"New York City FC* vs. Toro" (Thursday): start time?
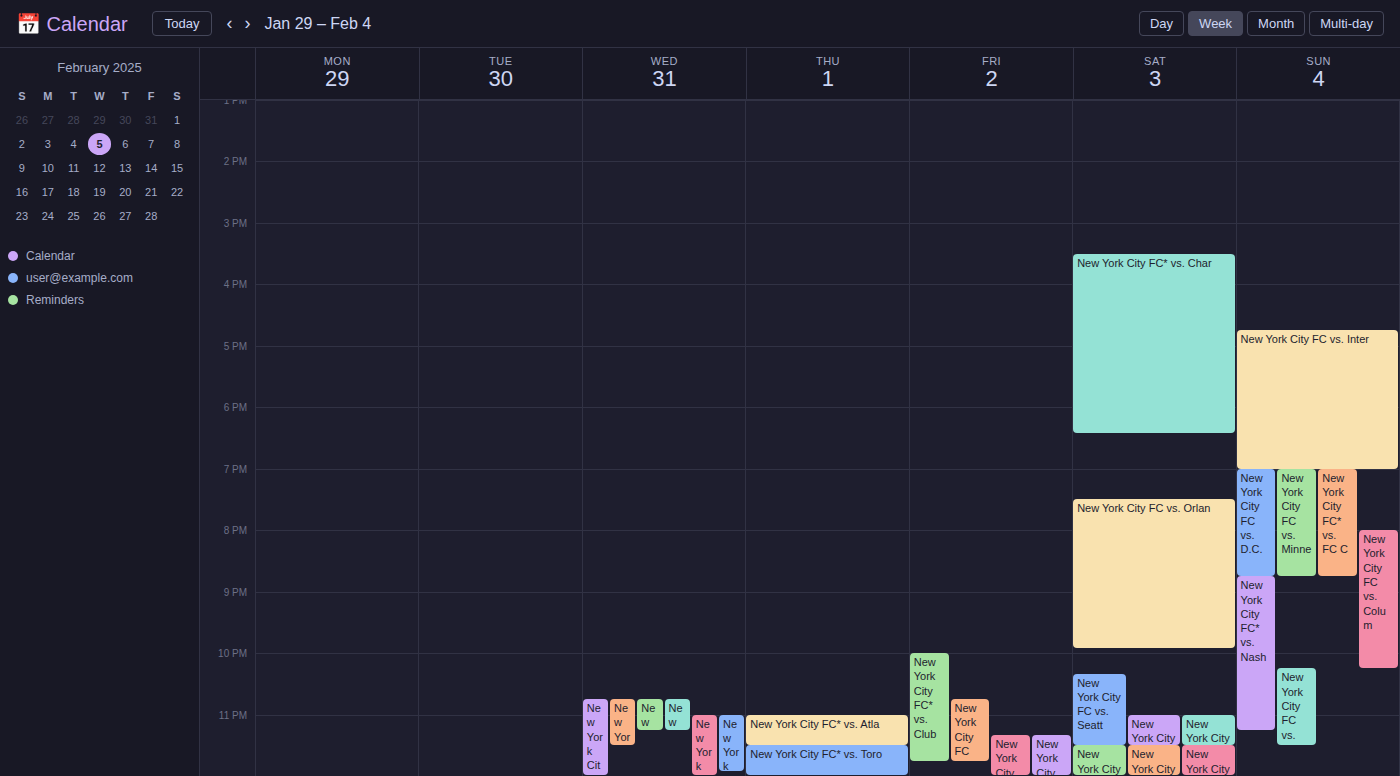
11:30 PM